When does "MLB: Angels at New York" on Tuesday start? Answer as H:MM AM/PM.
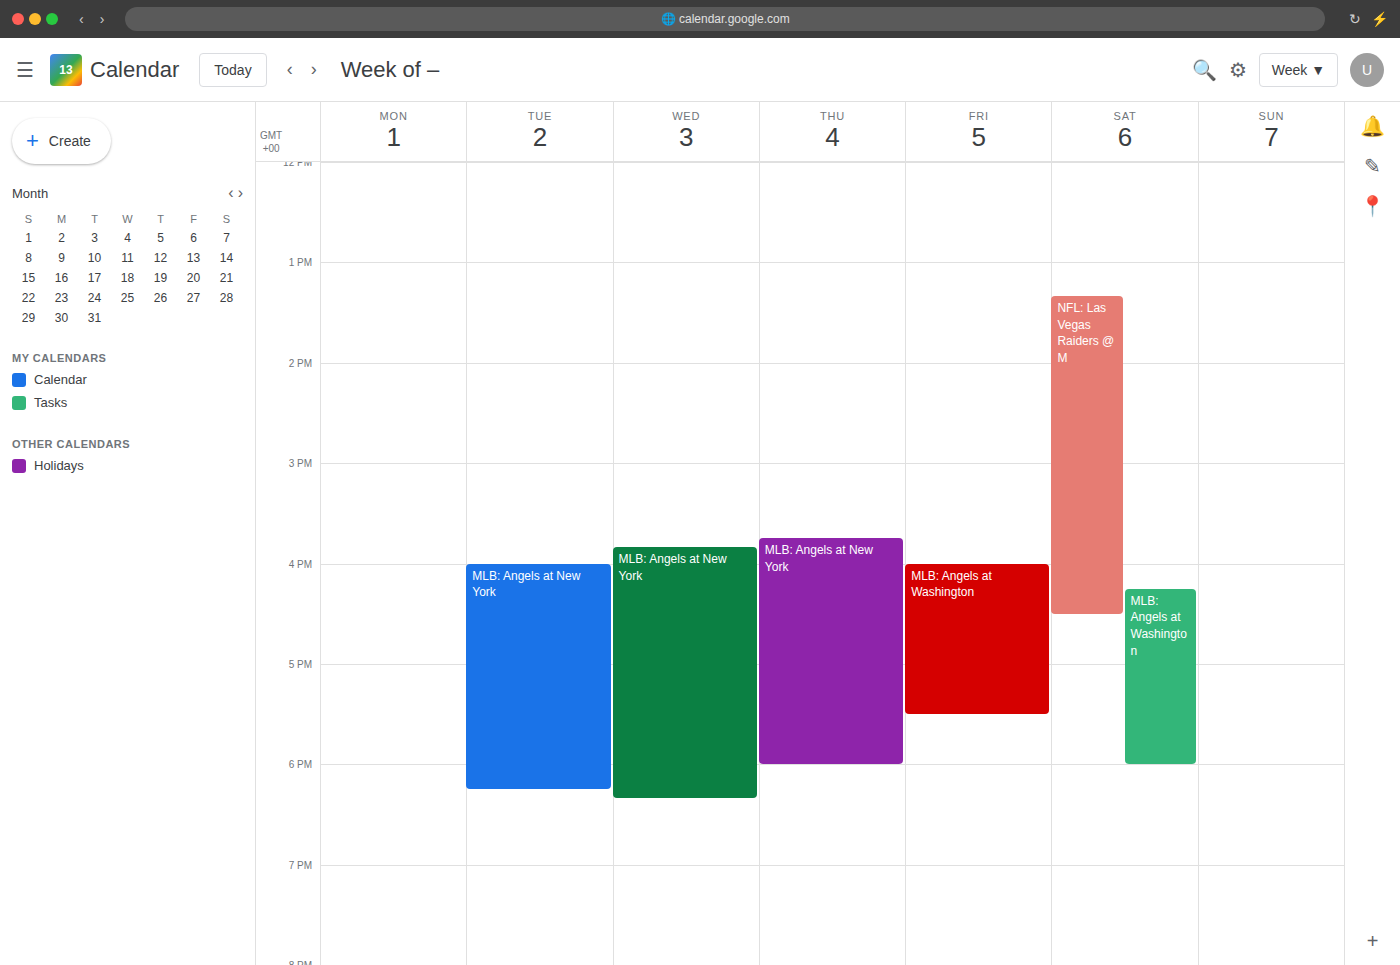
4:00 PM